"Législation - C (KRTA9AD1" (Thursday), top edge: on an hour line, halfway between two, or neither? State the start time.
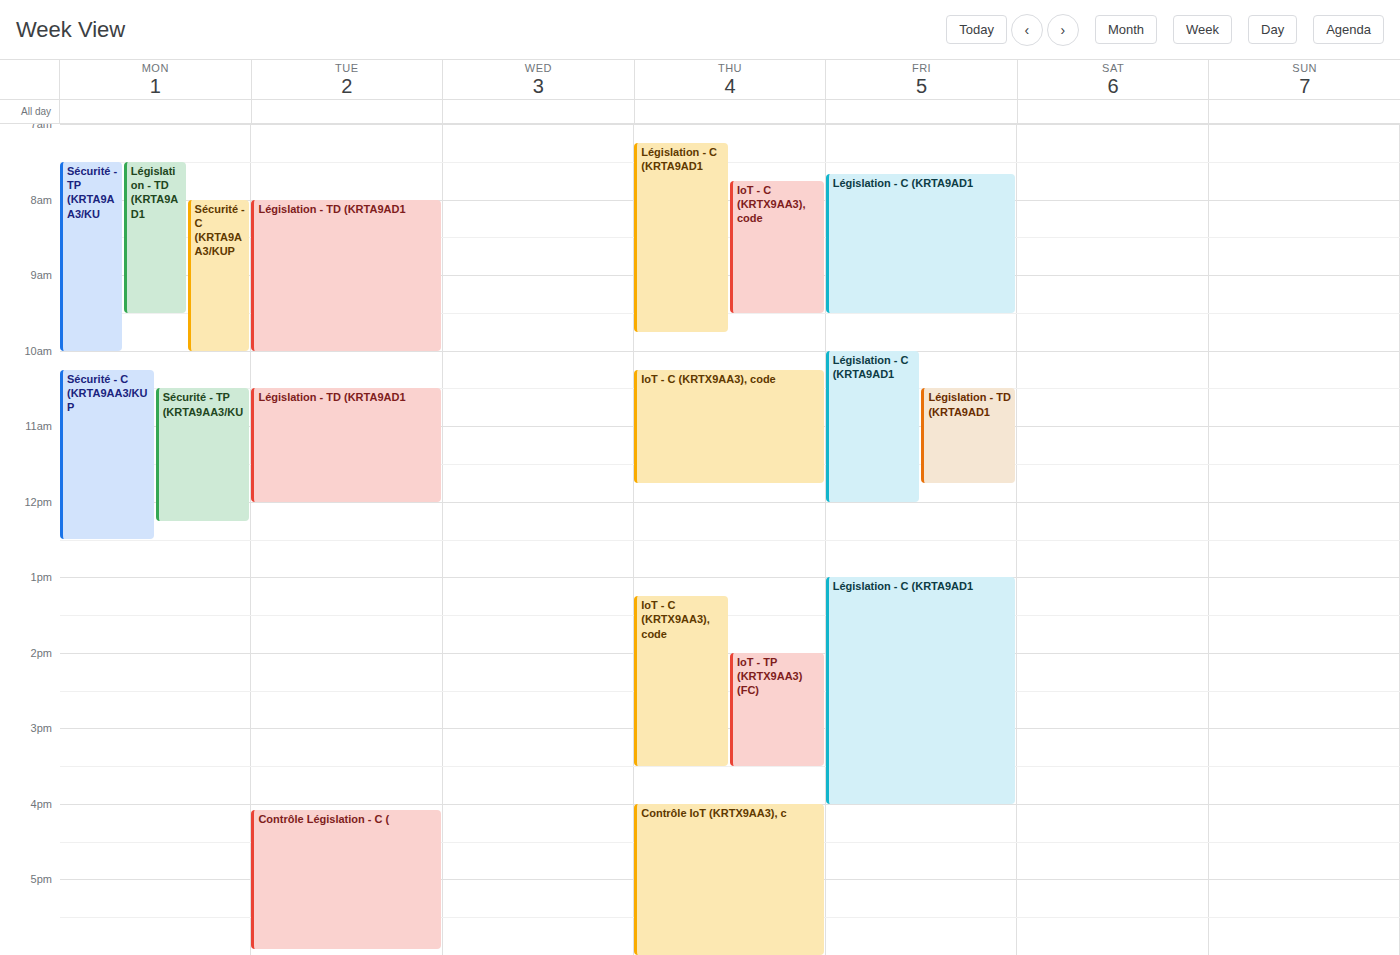
7:15 AM -- neither: a quarter of the way from the 7 AM line to the 8 AM line.